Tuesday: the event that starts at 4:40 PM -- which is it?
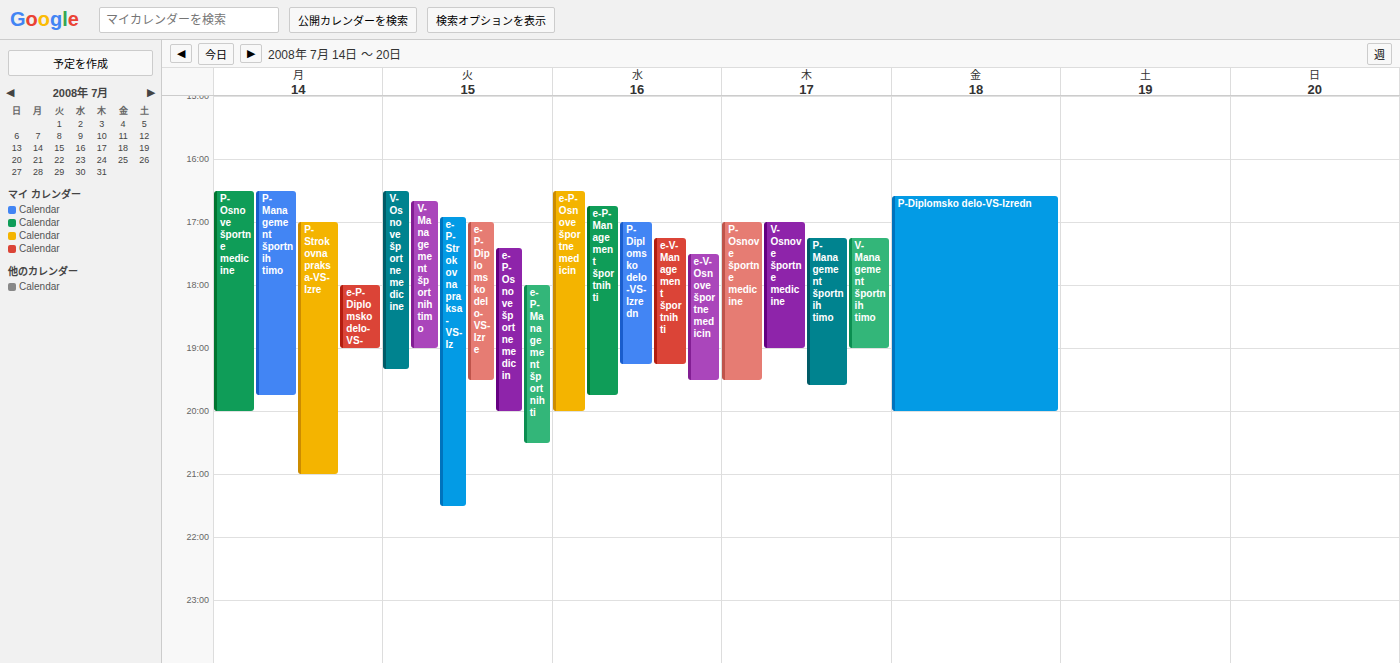
"V-Management športnih timo"